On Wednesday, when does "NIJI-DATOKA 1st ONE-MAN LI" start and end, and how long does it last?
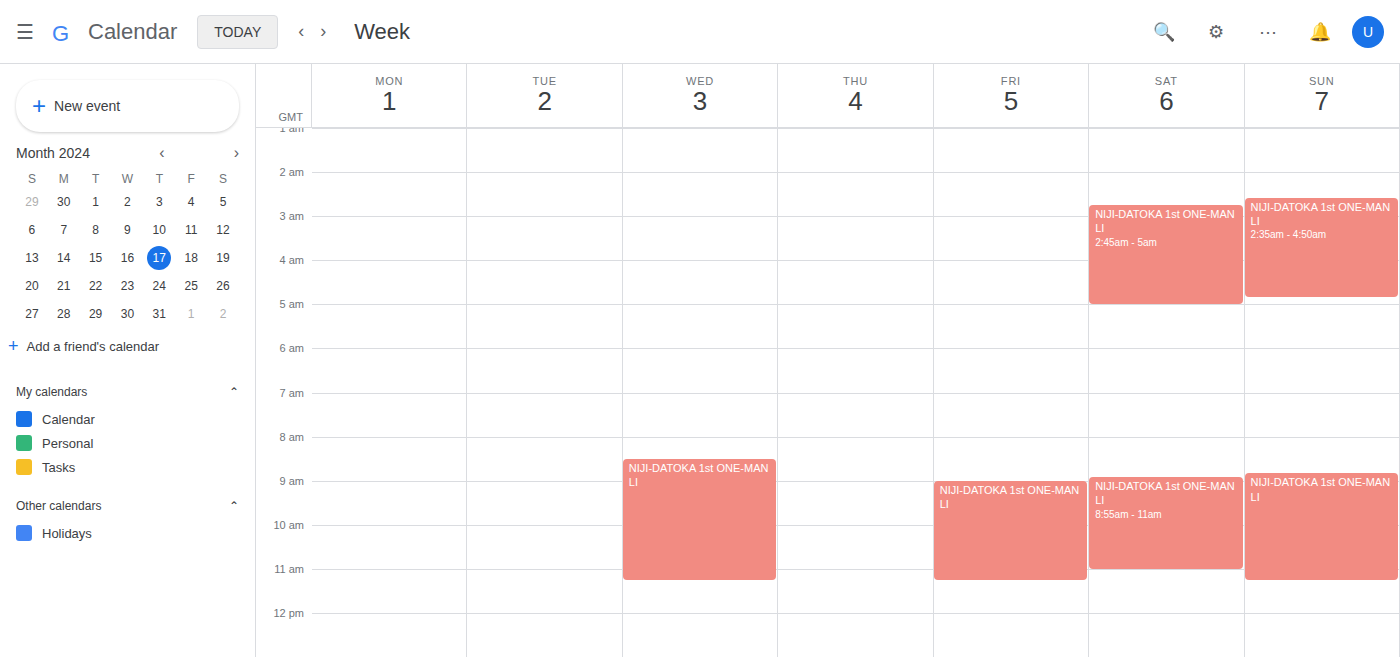
08:30 to 11:15, 2 hours 45 minutes